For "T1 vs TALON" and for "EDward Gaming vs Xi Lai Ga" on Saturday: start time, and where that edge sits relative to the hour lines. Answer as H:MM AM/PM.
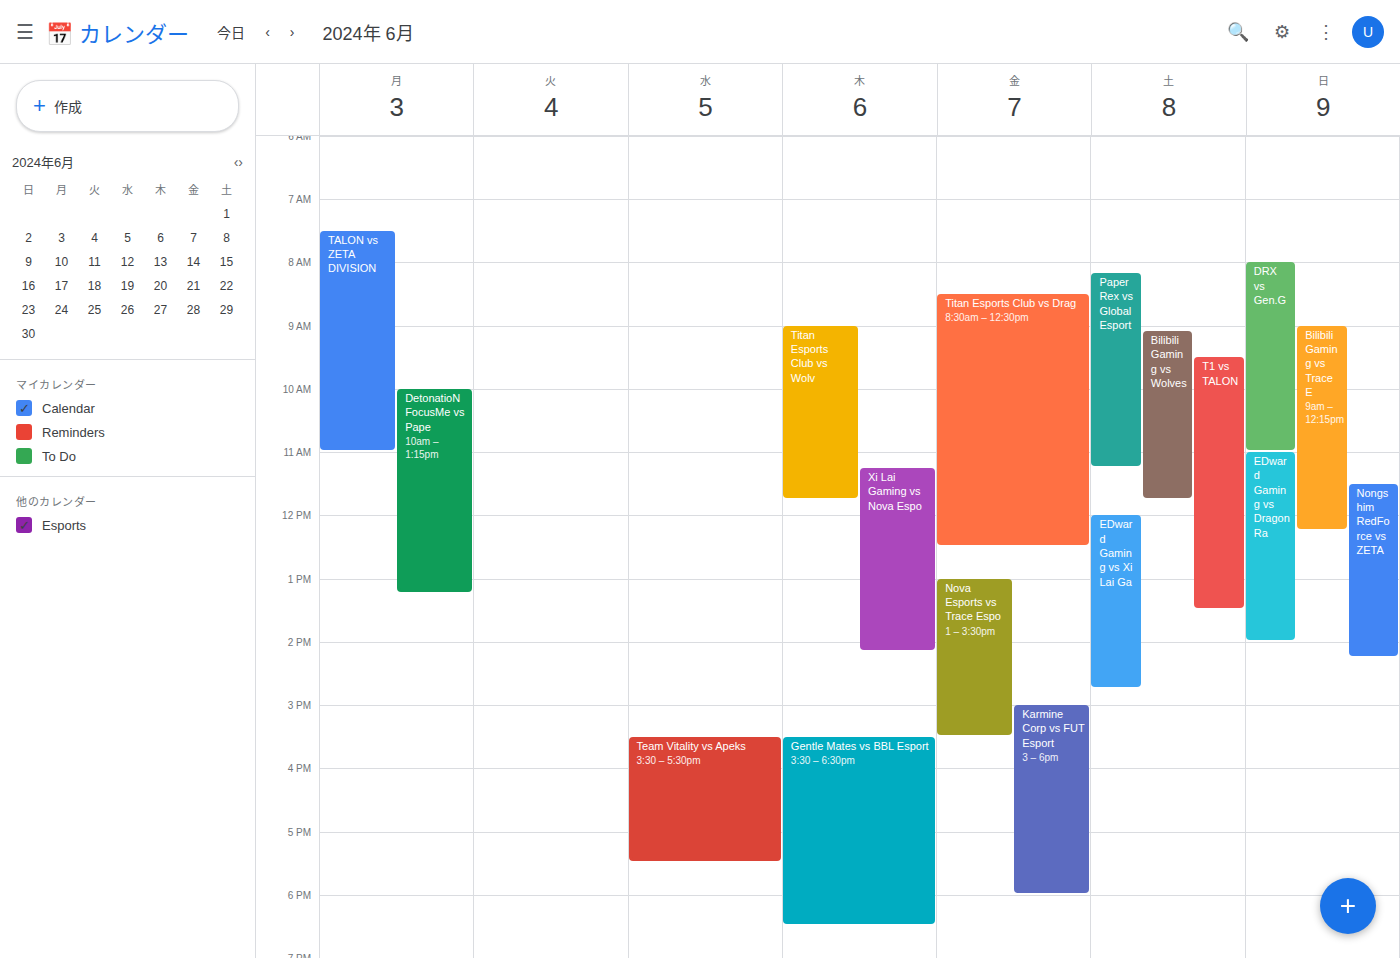
"T1 vs TALON": 9:30 AM, halfway between the 9 AM and 10 AM lines. "EDward Gaming vs Xi Lai Ga": 12:00 PM, exactly on the 12 PM line.